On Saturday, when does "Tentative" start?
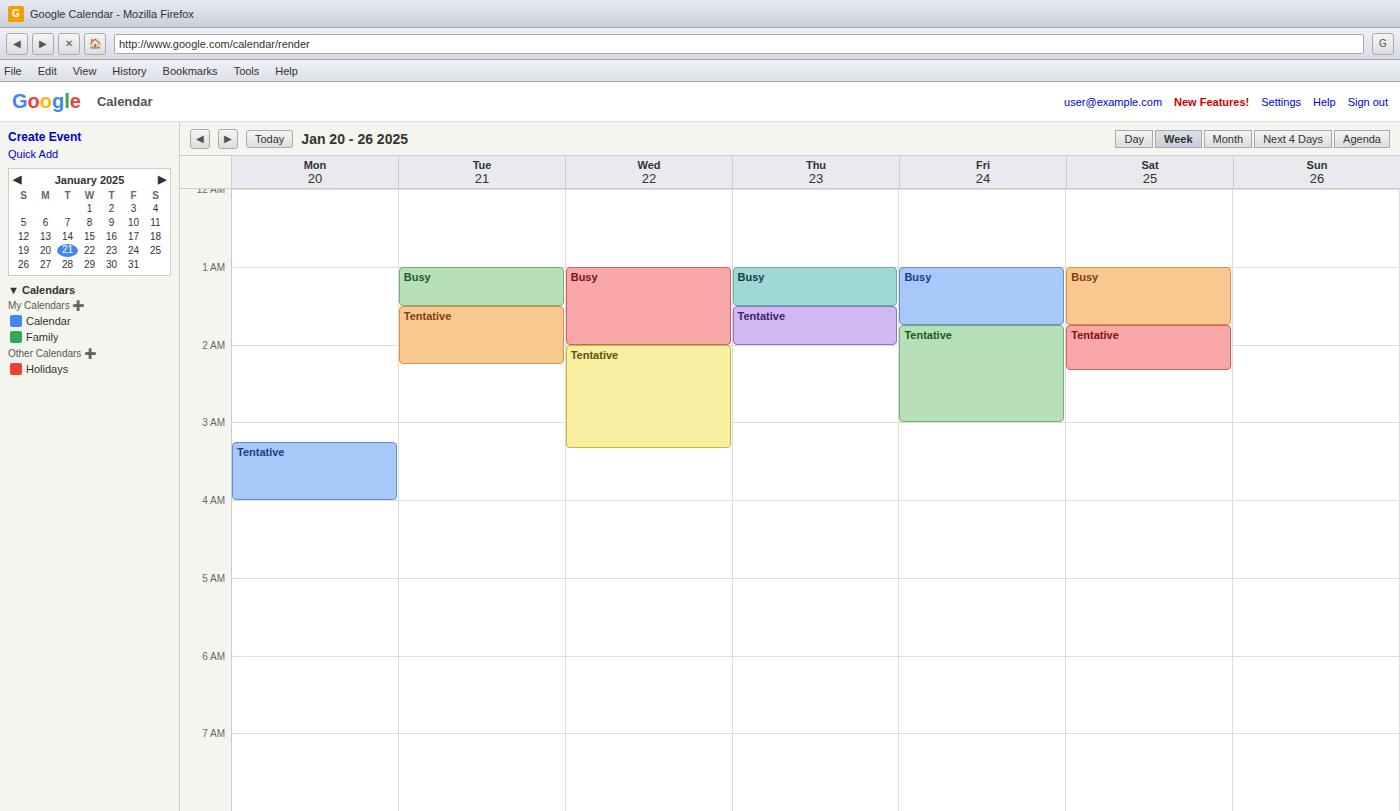
1:45 AM